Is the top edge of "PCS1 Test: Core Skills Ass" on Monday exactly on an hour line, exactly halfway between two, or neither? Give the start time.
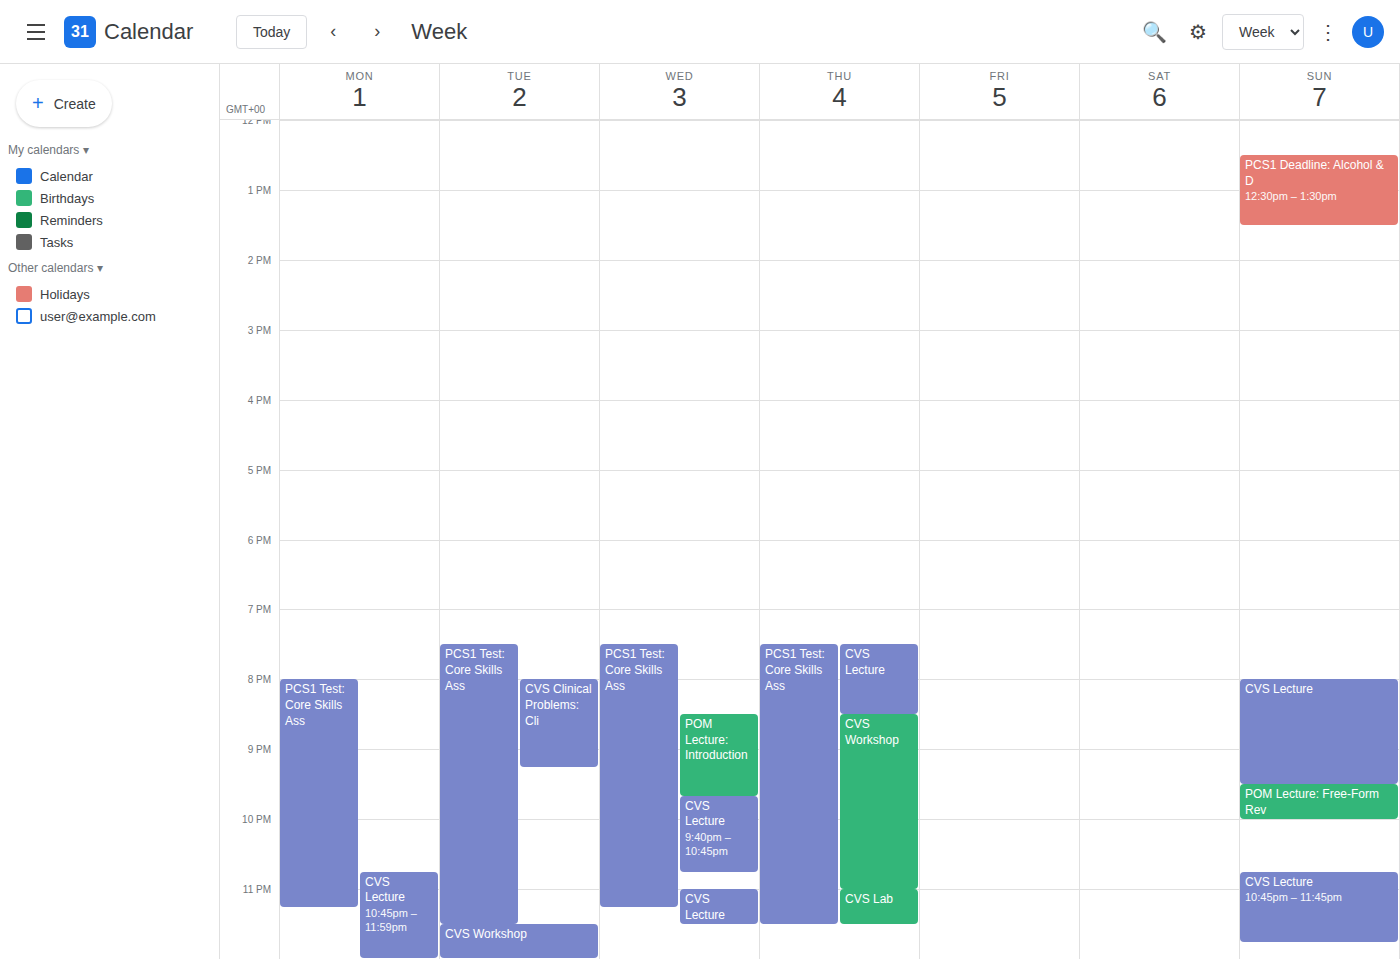
8:00 PM -- exactly on the 8 PM line.